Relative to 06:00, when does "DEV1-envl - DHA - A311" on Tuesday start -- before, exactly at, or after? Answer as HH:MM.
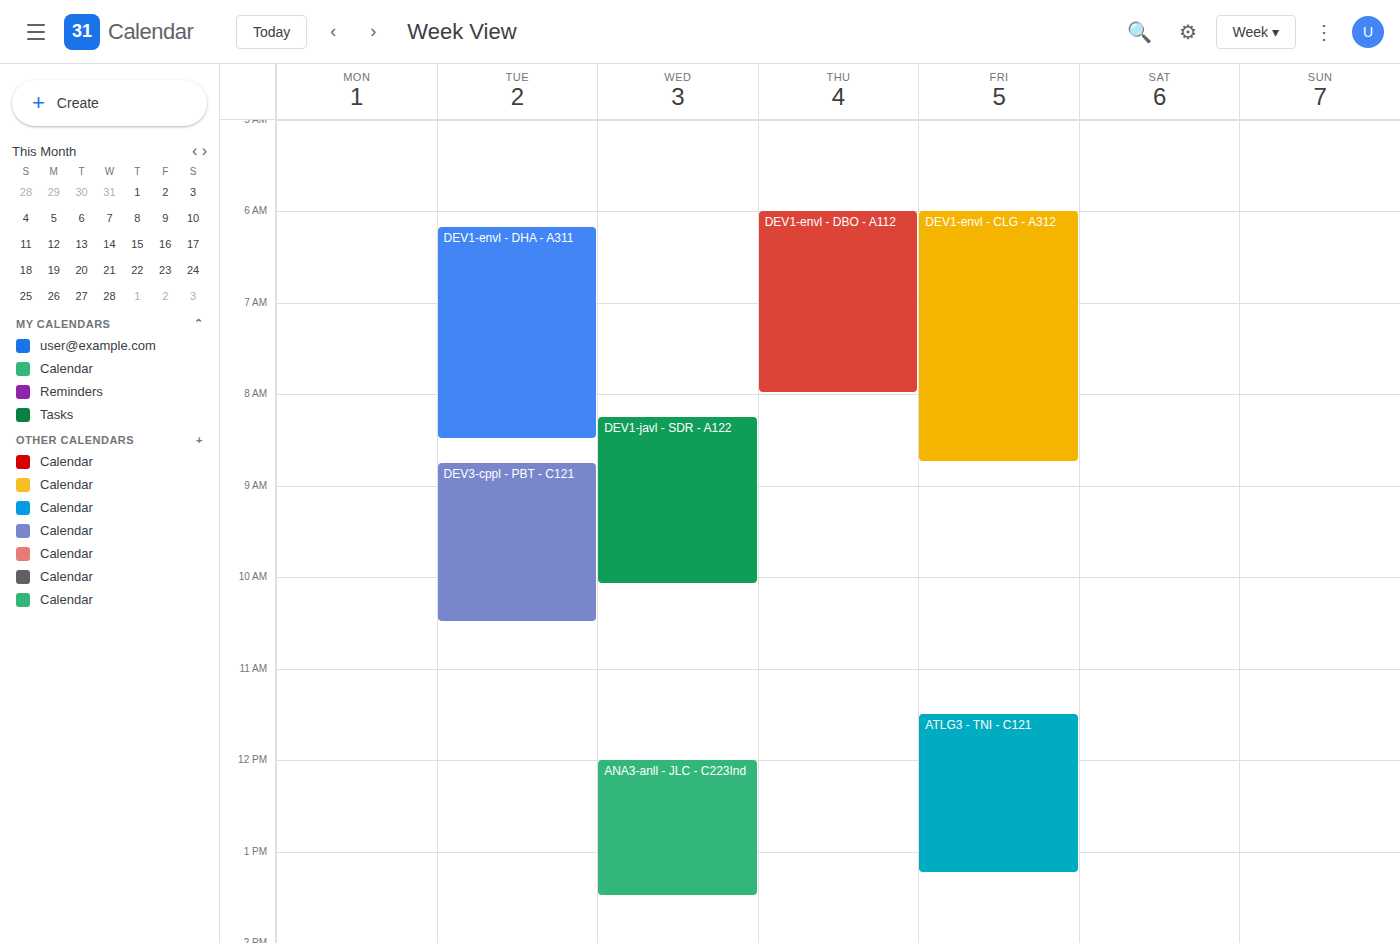
06:10 -- after 06:00, 10 minutes below the 06:00 line.